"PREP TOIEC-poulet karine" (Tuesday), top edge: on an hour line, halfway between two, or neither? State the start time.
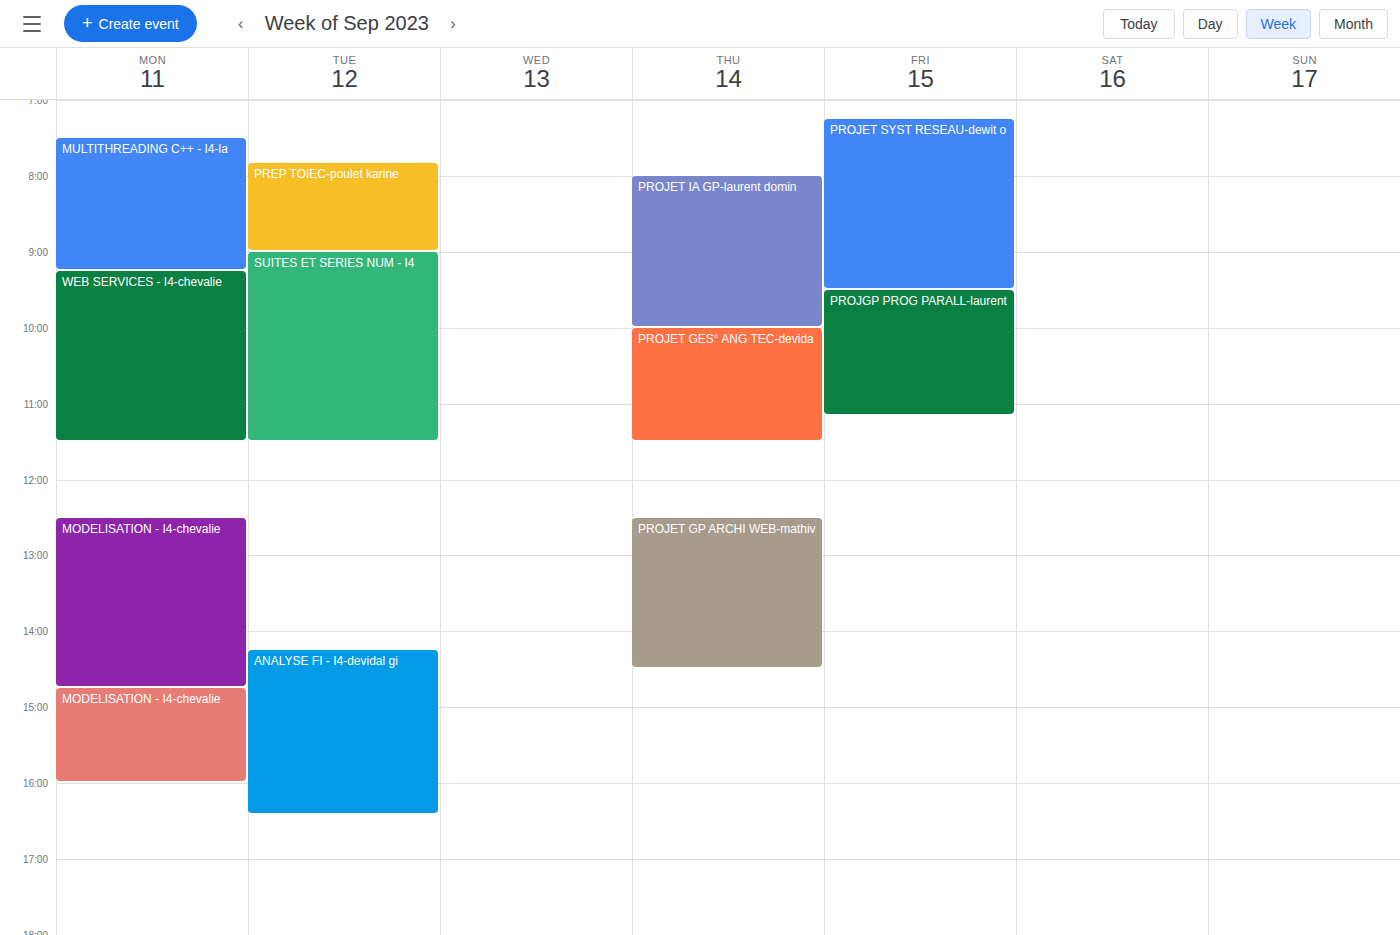
7:50 AM -- neither: 50 minutes below the 7 AM line and 10 minutes above the 8 AM line.